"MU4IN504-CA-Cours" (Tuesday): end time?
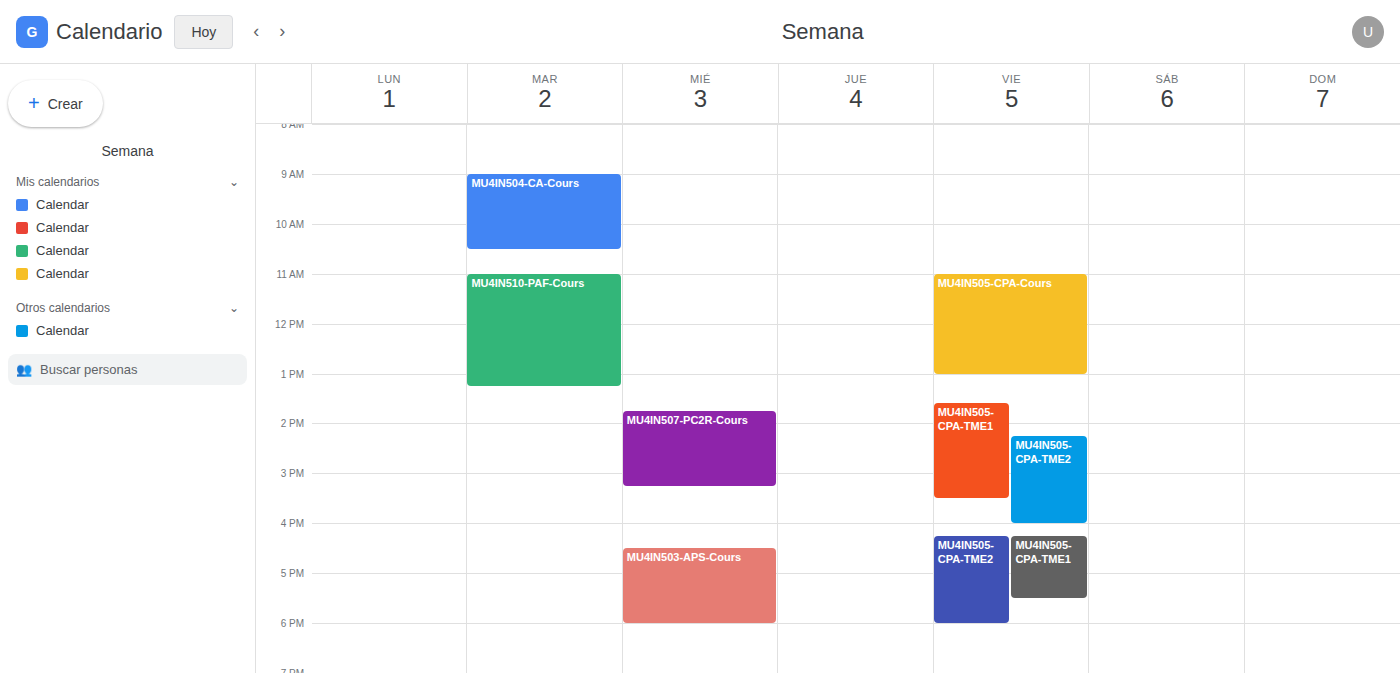
10:30 AM